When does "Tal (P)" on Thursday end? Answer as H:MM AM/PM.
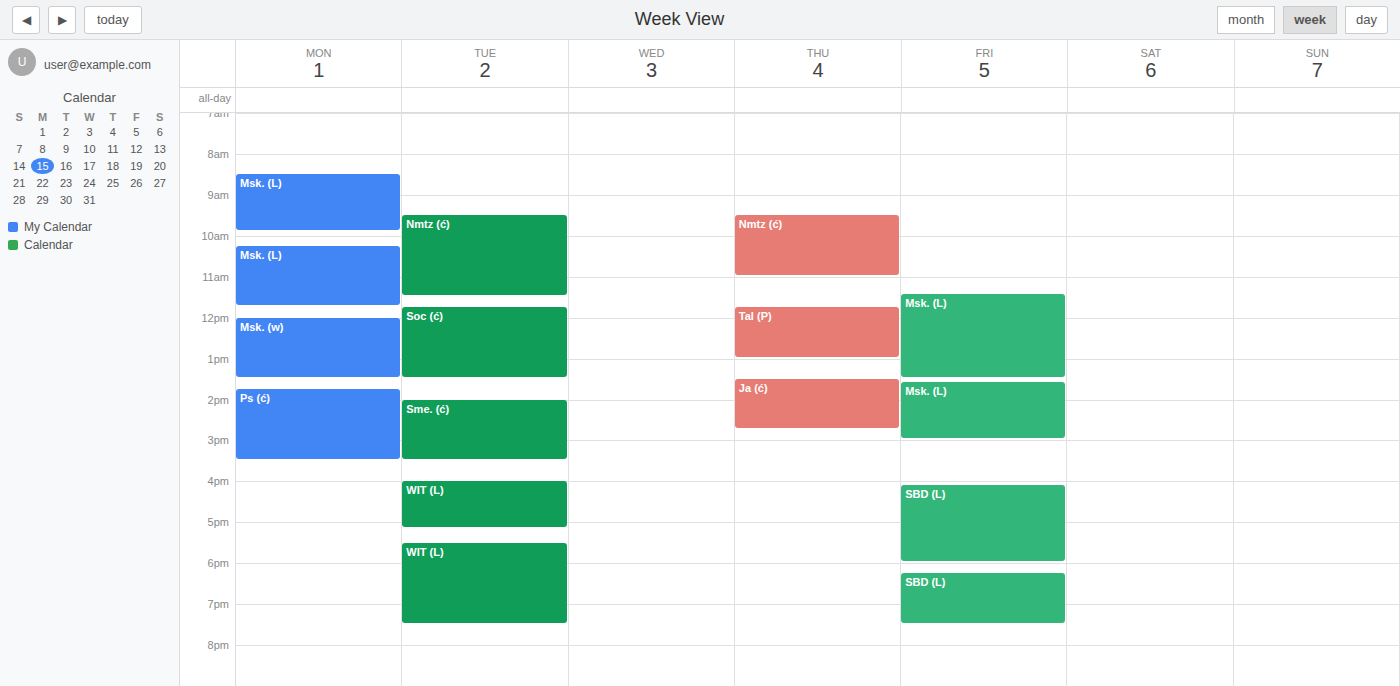
1:00 PM